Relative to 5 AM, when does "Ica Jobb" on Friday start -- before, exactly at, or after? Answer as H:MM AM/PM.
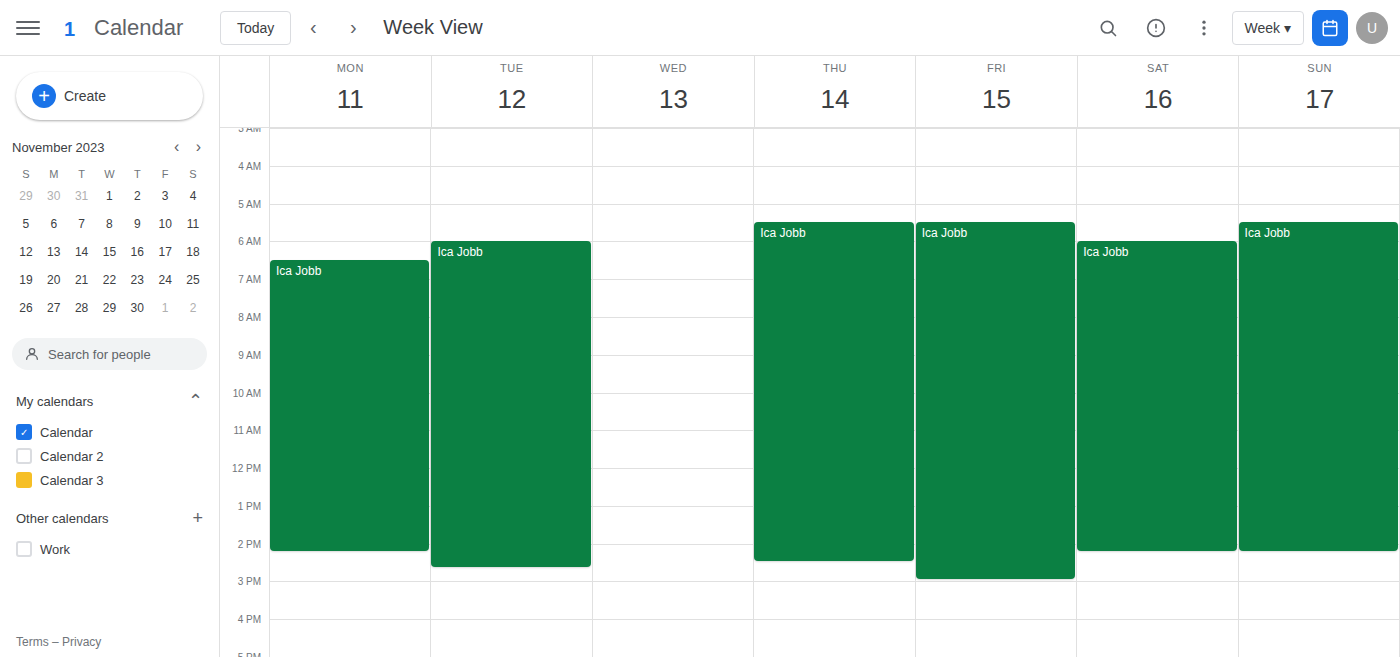
5:30 AM -- after 5 AM, 30 minutes below the 5 AM line.